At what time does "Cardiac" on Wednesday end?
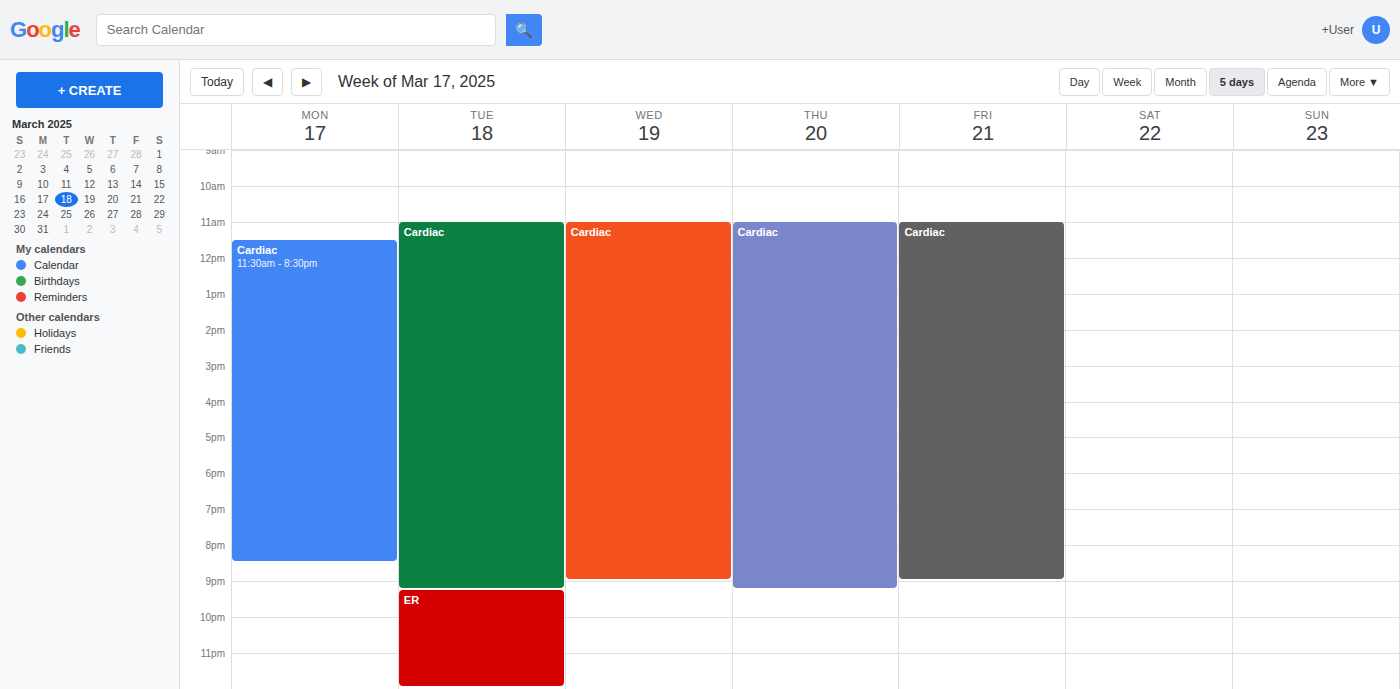
9:00 PM